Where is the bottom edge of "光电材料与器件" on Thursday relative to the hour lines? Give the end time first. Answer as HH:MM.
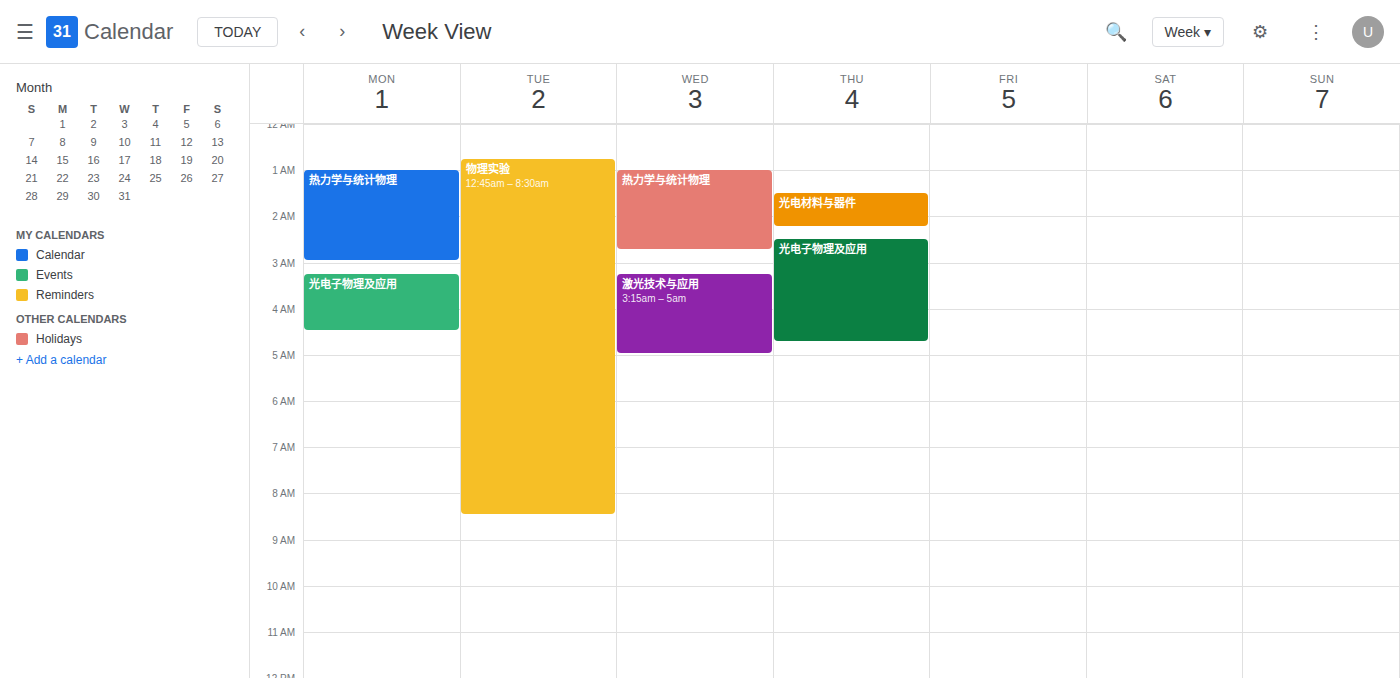
02:15 -- neither: a quarter of the way from the 02:00 line to the 03:00 line.